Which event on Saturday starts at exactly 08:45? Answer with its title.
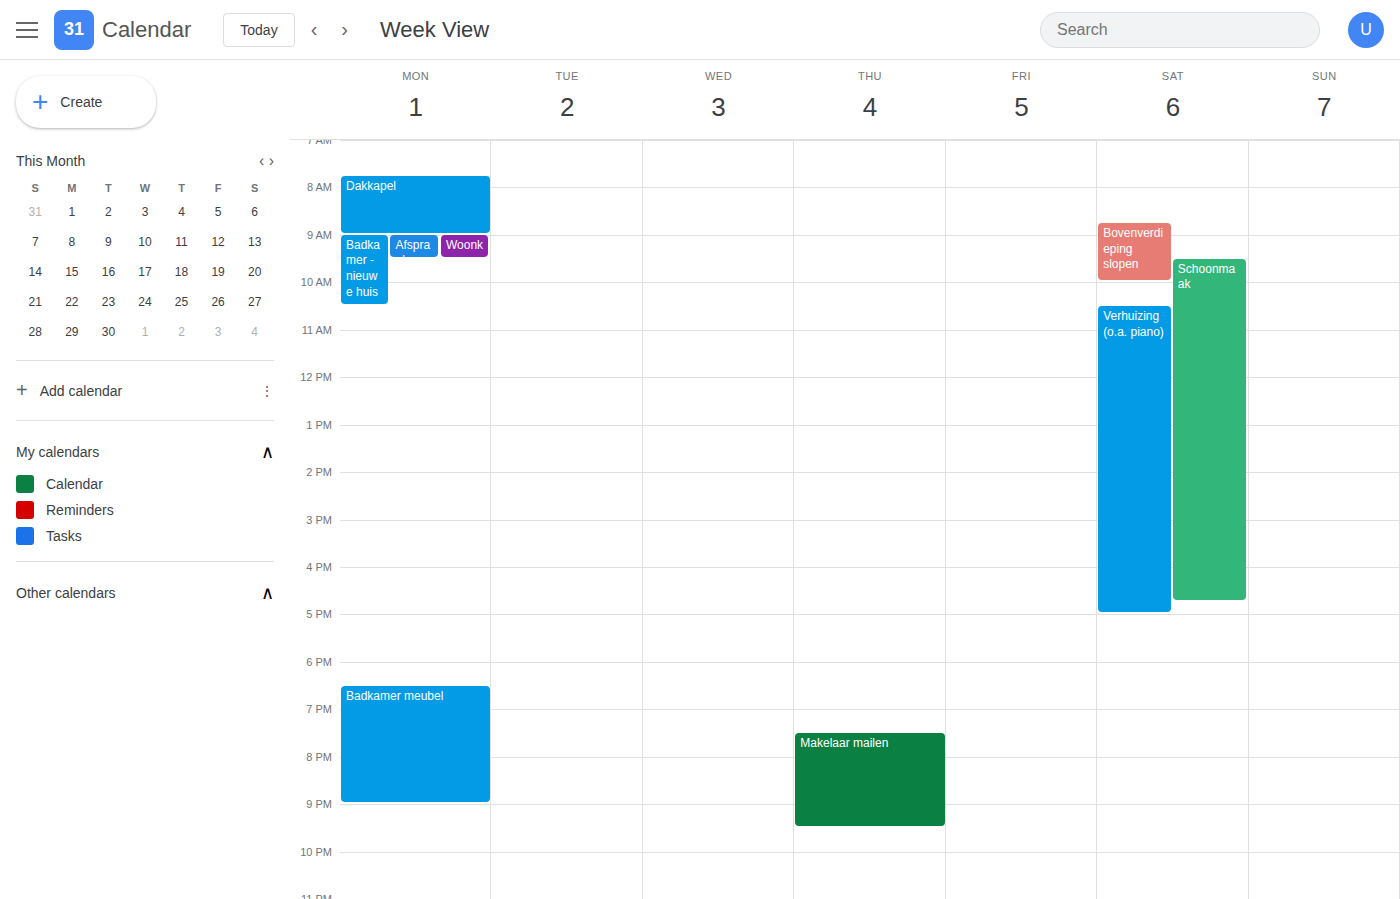
"Bovenverdieping slopen"